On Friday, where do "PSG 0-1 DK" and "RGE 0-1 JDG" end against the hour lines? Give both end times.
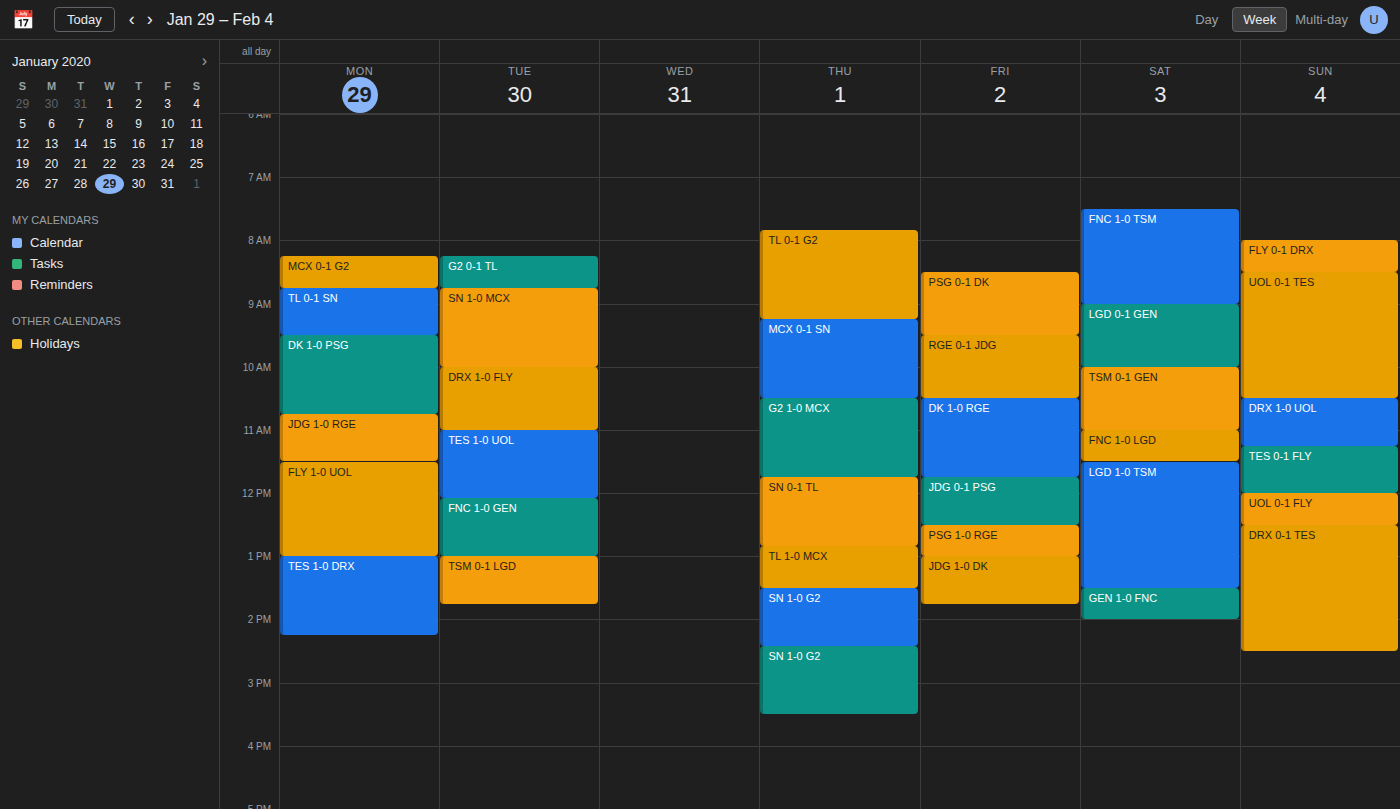
"PSG 0-1 DK": 9:30 AM, halfway between the 9 AM and 10 AM lines. "RGE 0-1 JDG": 10:30 AM, halfway between the 10 AM and 11 AM lines.